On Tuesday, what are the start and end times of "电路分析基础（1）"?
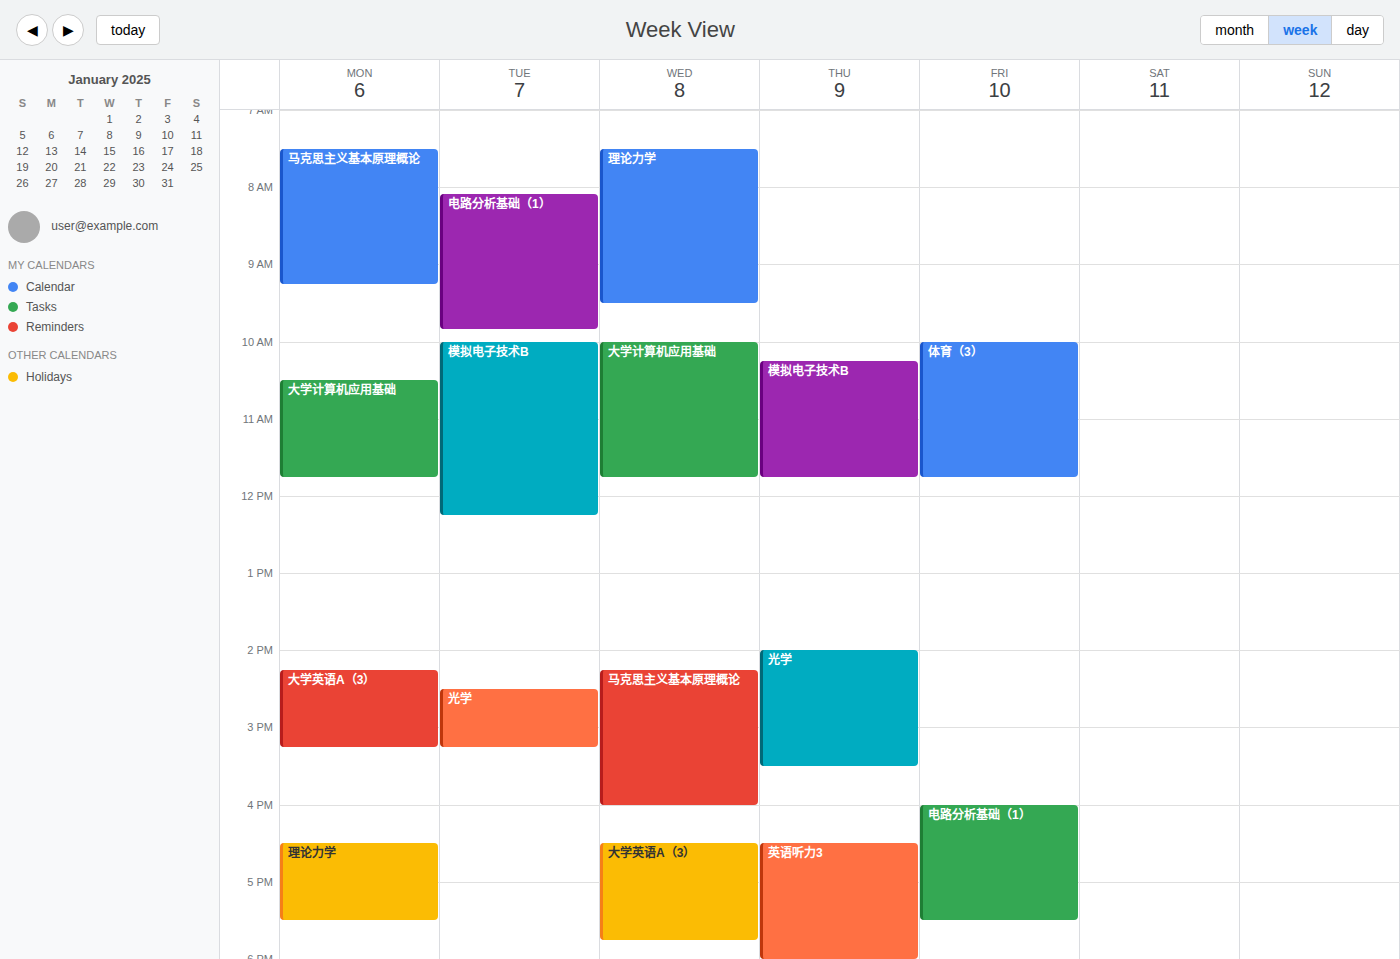
8:05 AM to 9:50 AM